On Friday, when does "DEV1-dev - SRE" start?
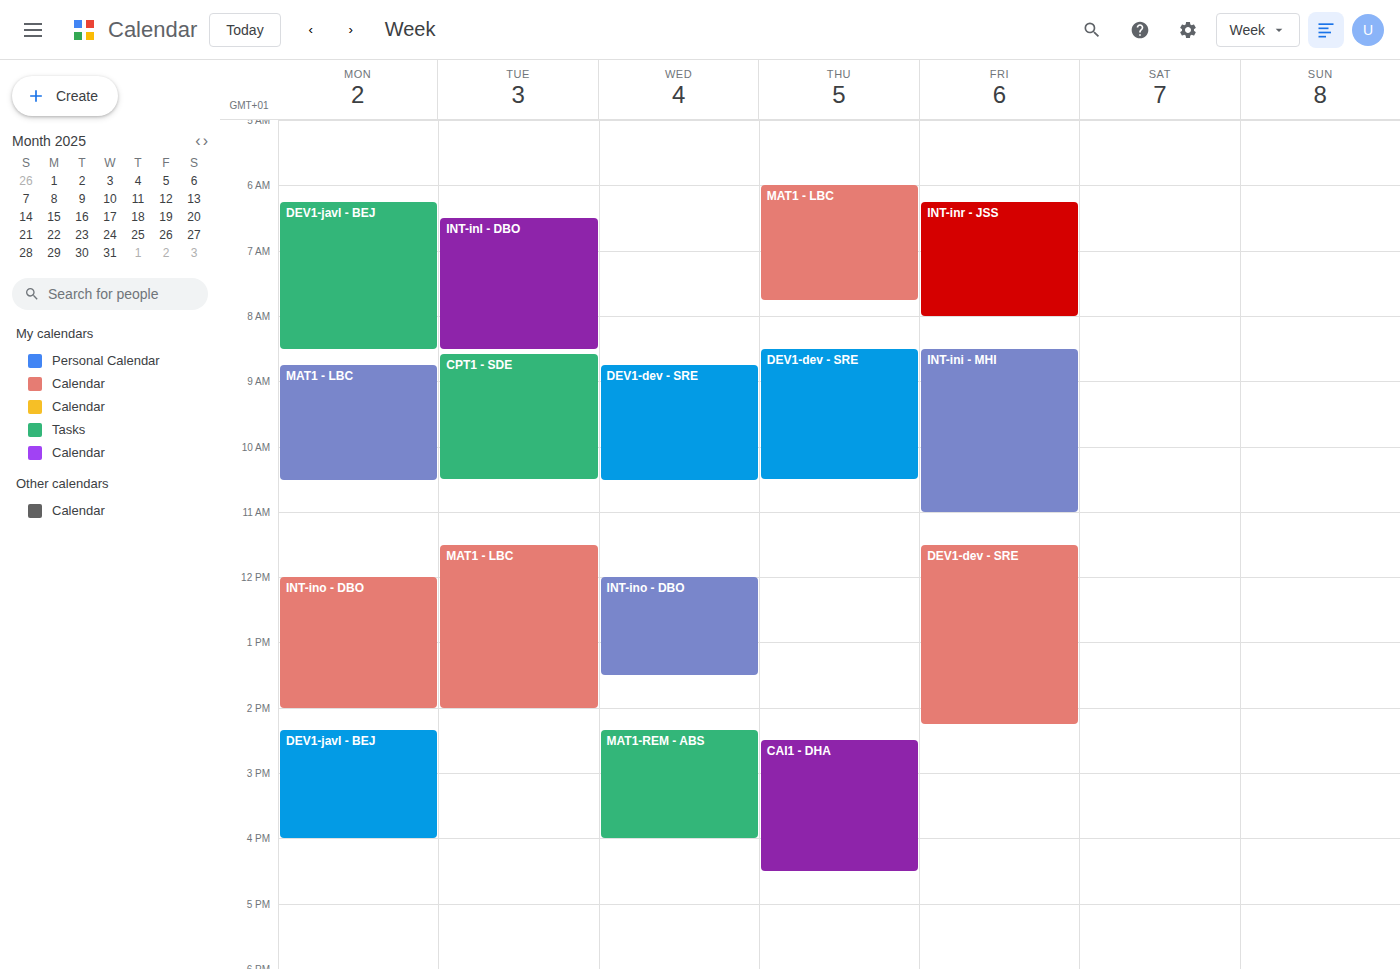
11:30 AM